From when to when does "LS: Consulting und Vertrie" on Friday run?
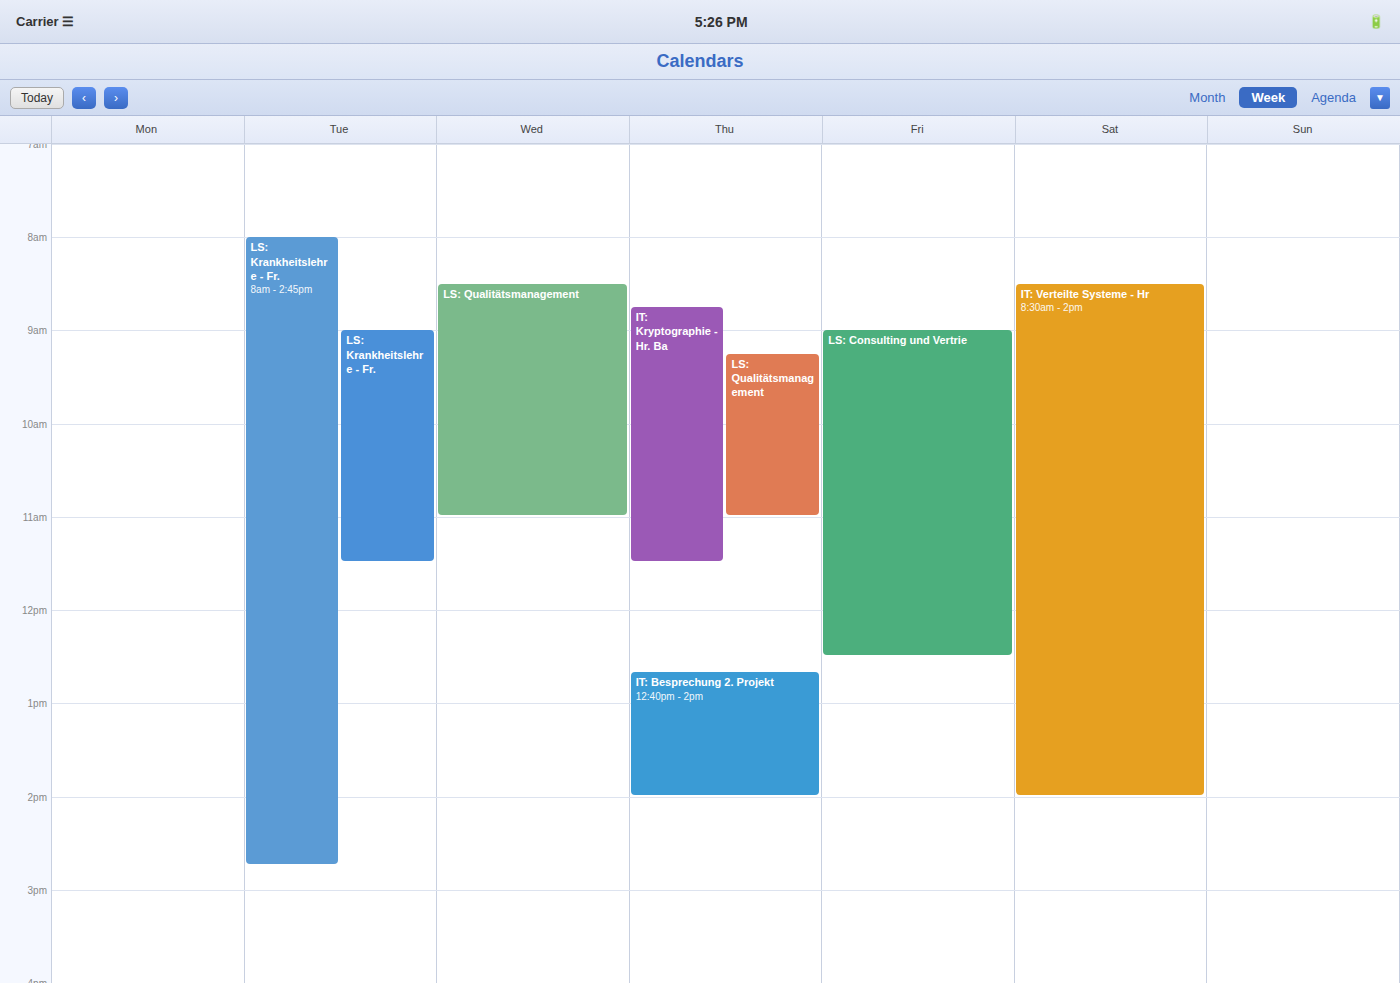
9:00 AM to 12:30 PM